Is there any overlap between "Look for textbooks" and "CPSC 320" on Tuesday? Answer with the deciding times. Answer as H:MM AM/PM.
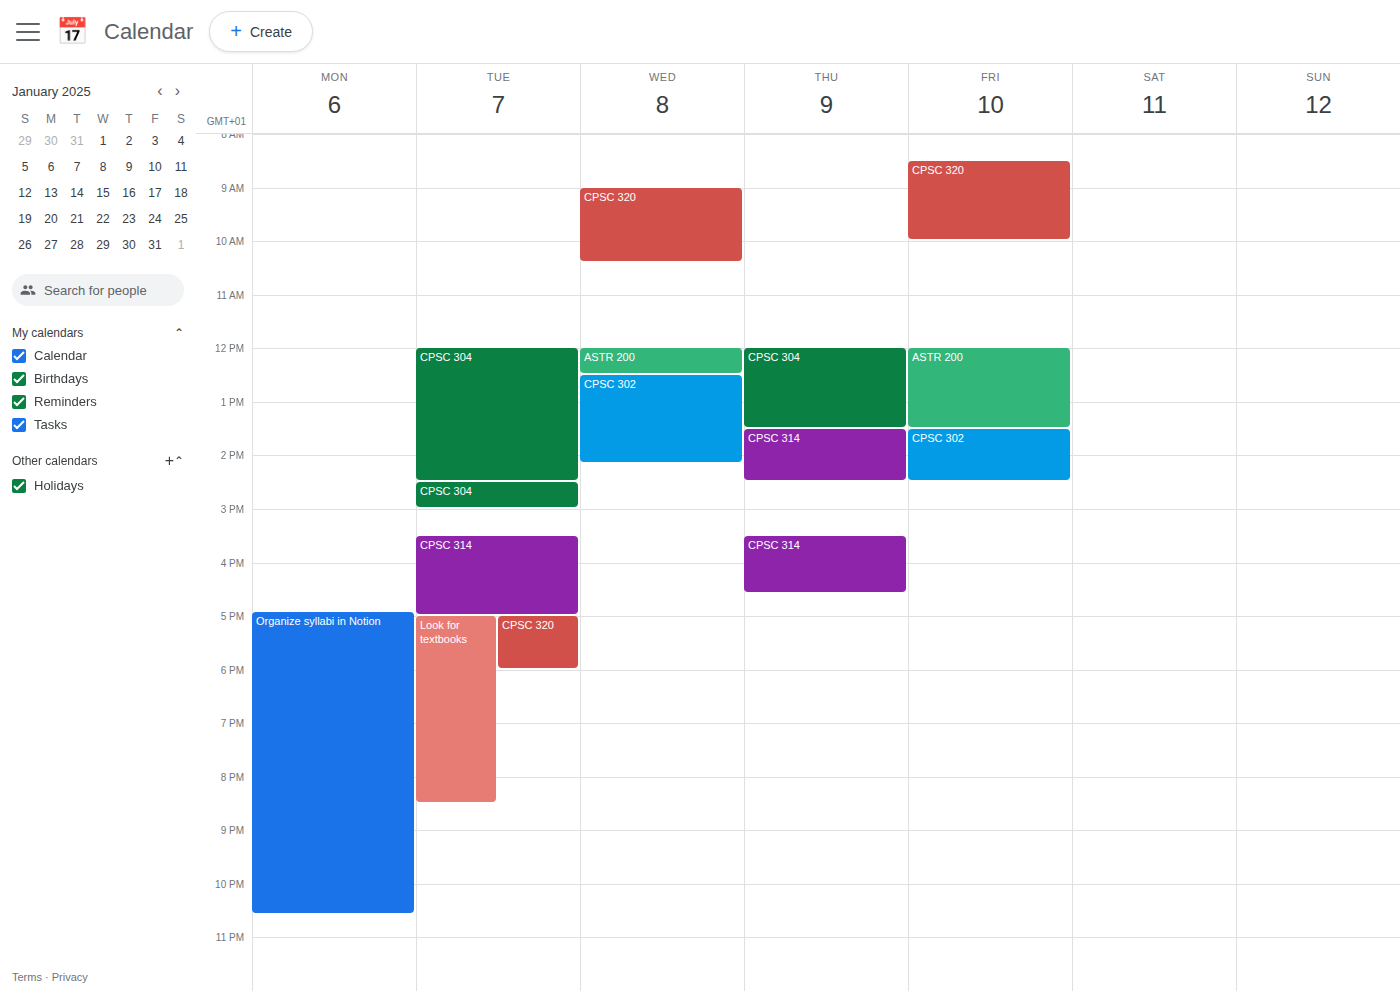
"CPSC 320" runs 5:00 PM to 6:00 PM, inside "Look for textbooks" -- they overlap.